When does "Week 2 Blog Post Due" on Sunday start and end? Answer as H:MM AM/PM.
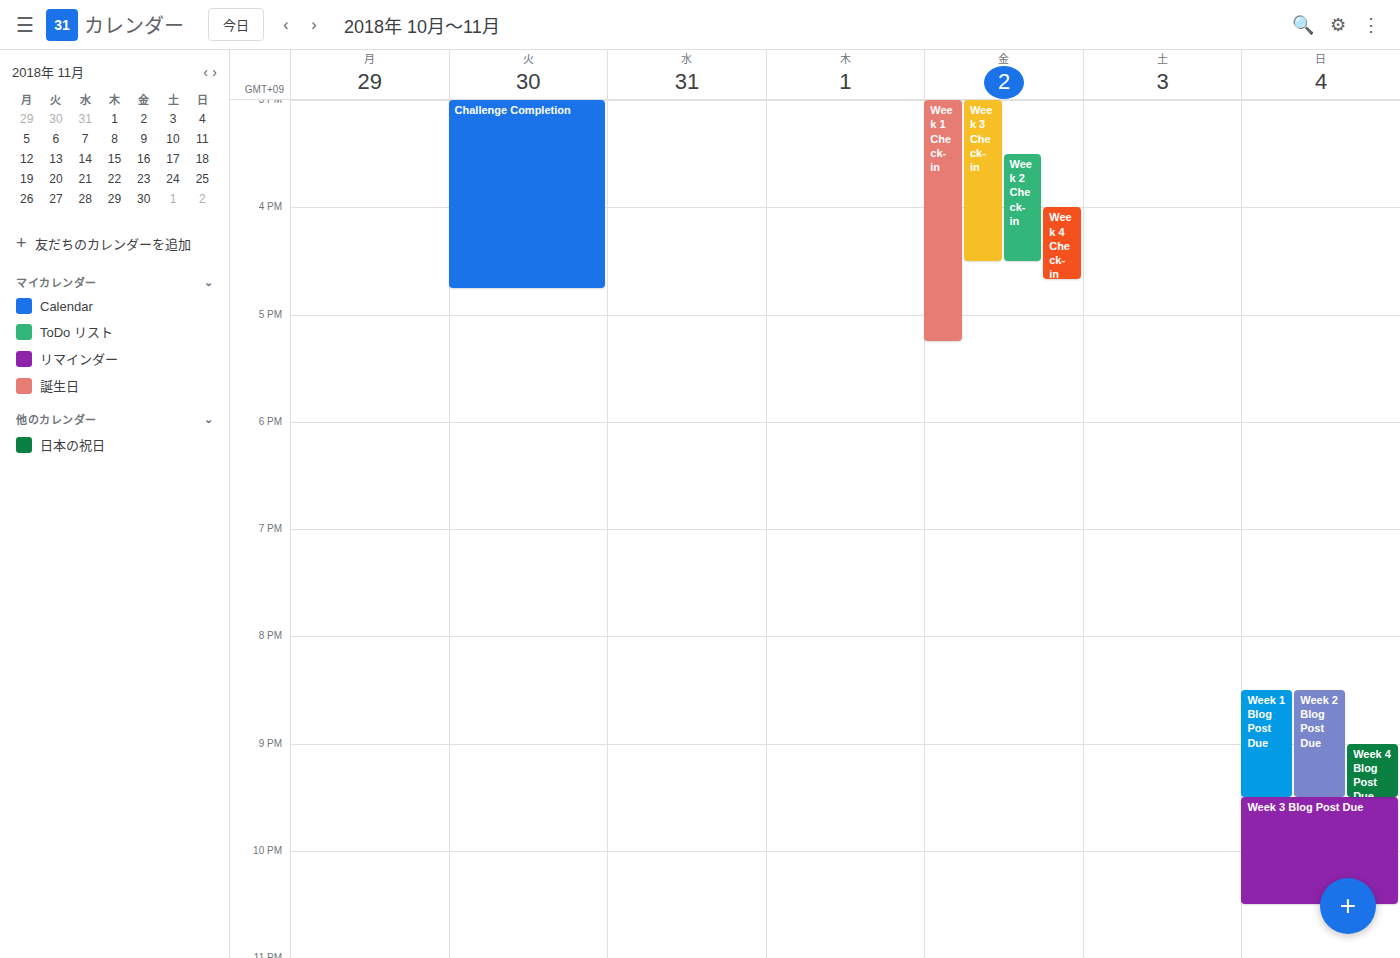
8:30 PM to 9:30 PM